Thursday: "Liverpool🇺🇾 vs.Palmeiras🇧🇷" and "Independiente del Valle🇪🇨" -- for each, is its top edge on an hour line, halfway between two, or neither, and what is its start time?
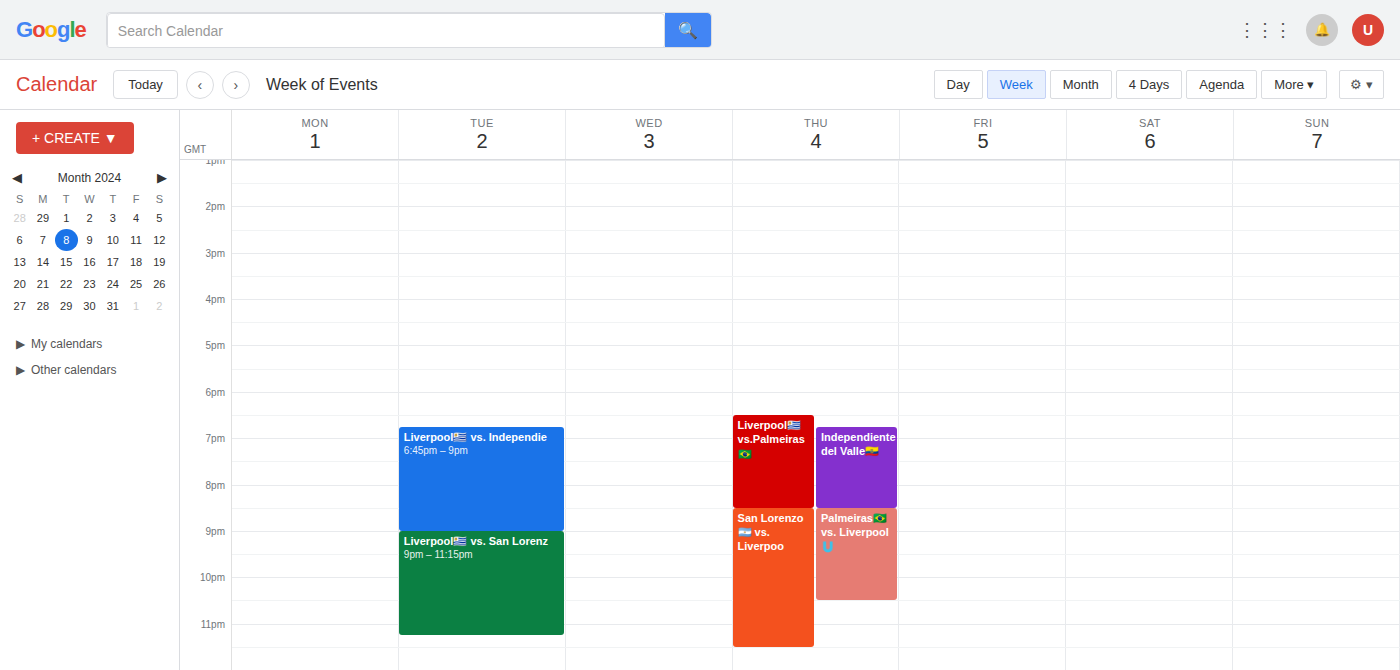
"Liverpool🇺🇾 vs.Palmeiras🇧🇷": 6:30 PM, halfway between the 6 PM and 7 PM lines. "Independiente del Valle🇪🇨": 6:45 PM, neither: three quarters of the way from the 6 PM line to the 7 PM line.